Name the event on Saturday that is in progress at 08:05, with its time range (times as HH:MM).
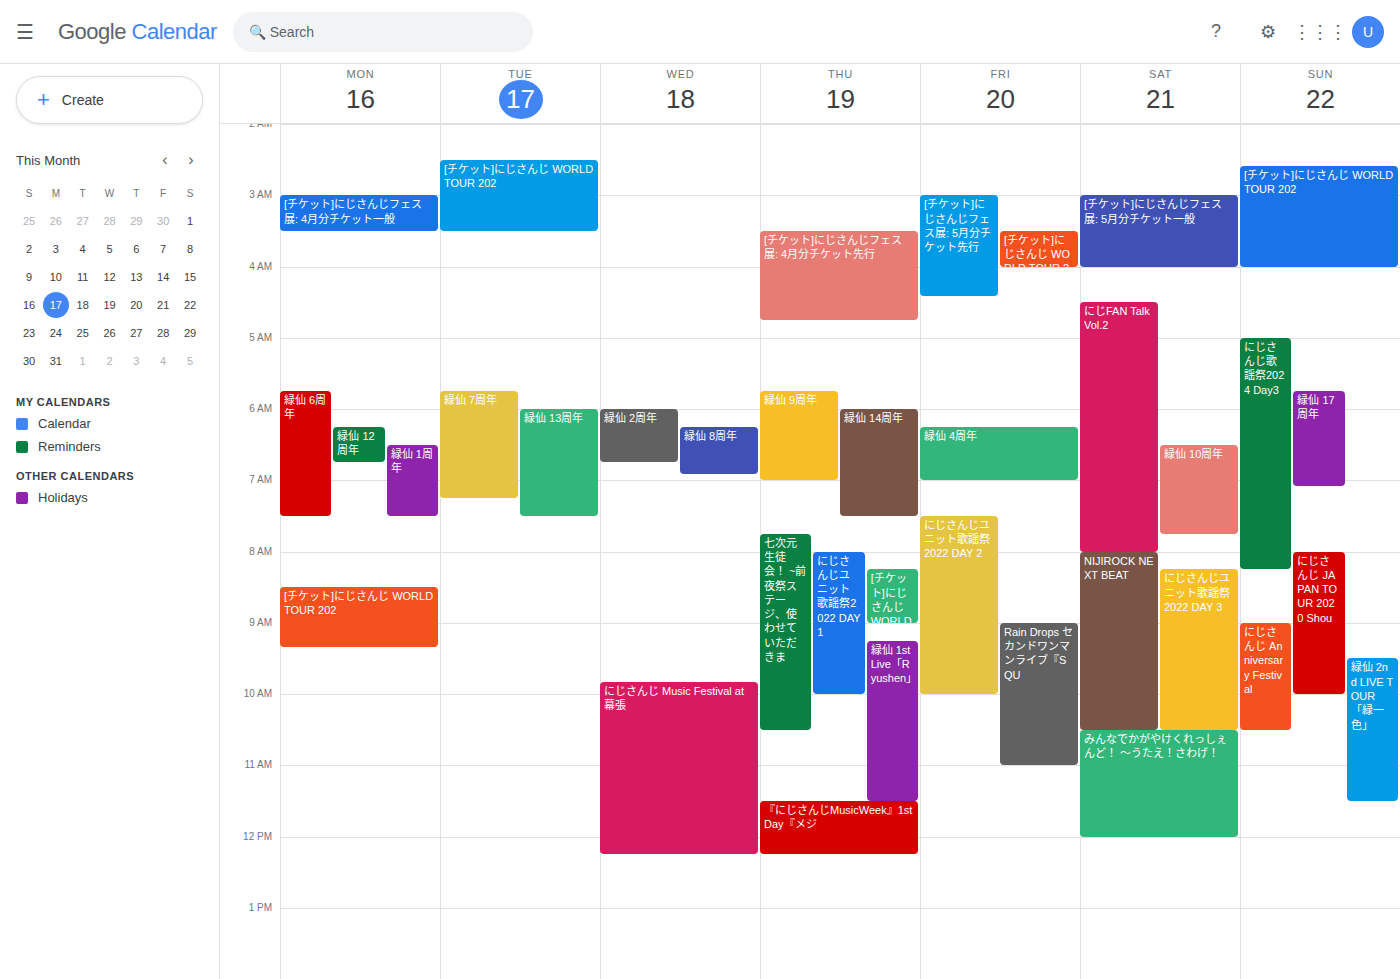
"NIJIROCK NEXT BEAT", 08:00 to 10:30